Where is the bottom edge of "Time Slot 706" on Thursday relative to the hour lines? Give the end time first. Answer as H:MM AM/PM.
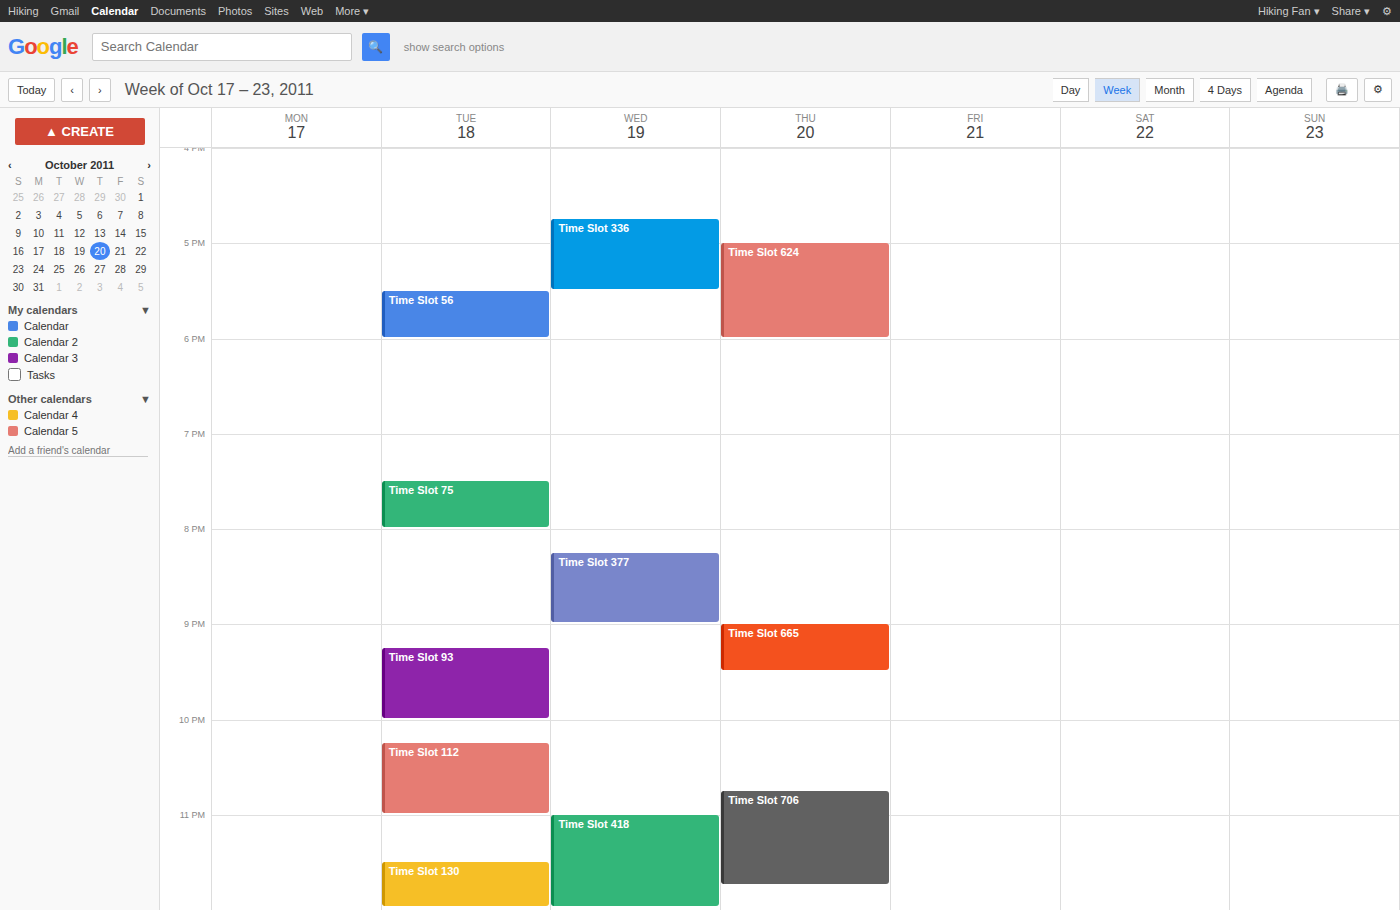
11:45 PM -- neither: three quarters of the way from the 11 PM line to the 12 AM line.